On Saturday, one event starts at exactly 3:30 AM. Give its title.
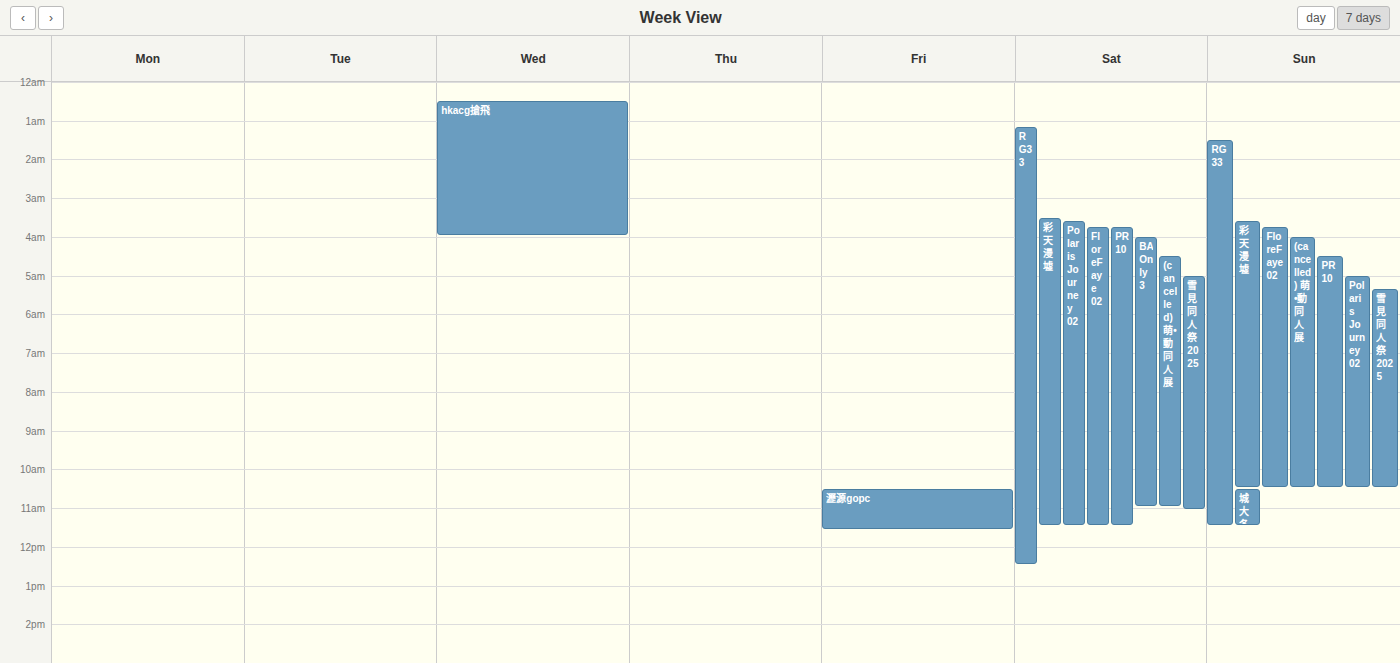
"彩天漫墟"